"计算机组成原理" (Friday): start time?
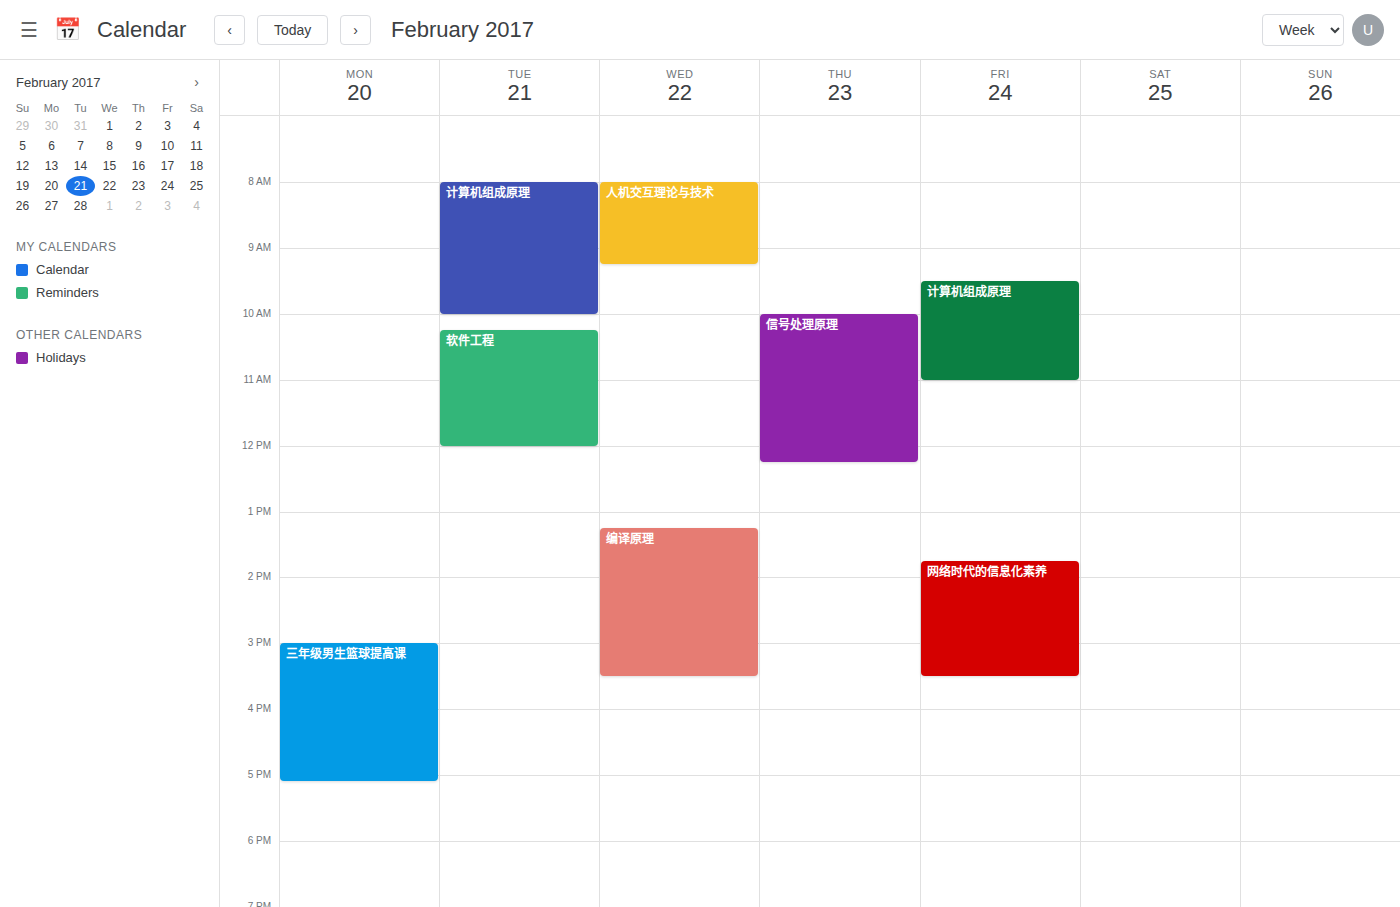
9:30 AM